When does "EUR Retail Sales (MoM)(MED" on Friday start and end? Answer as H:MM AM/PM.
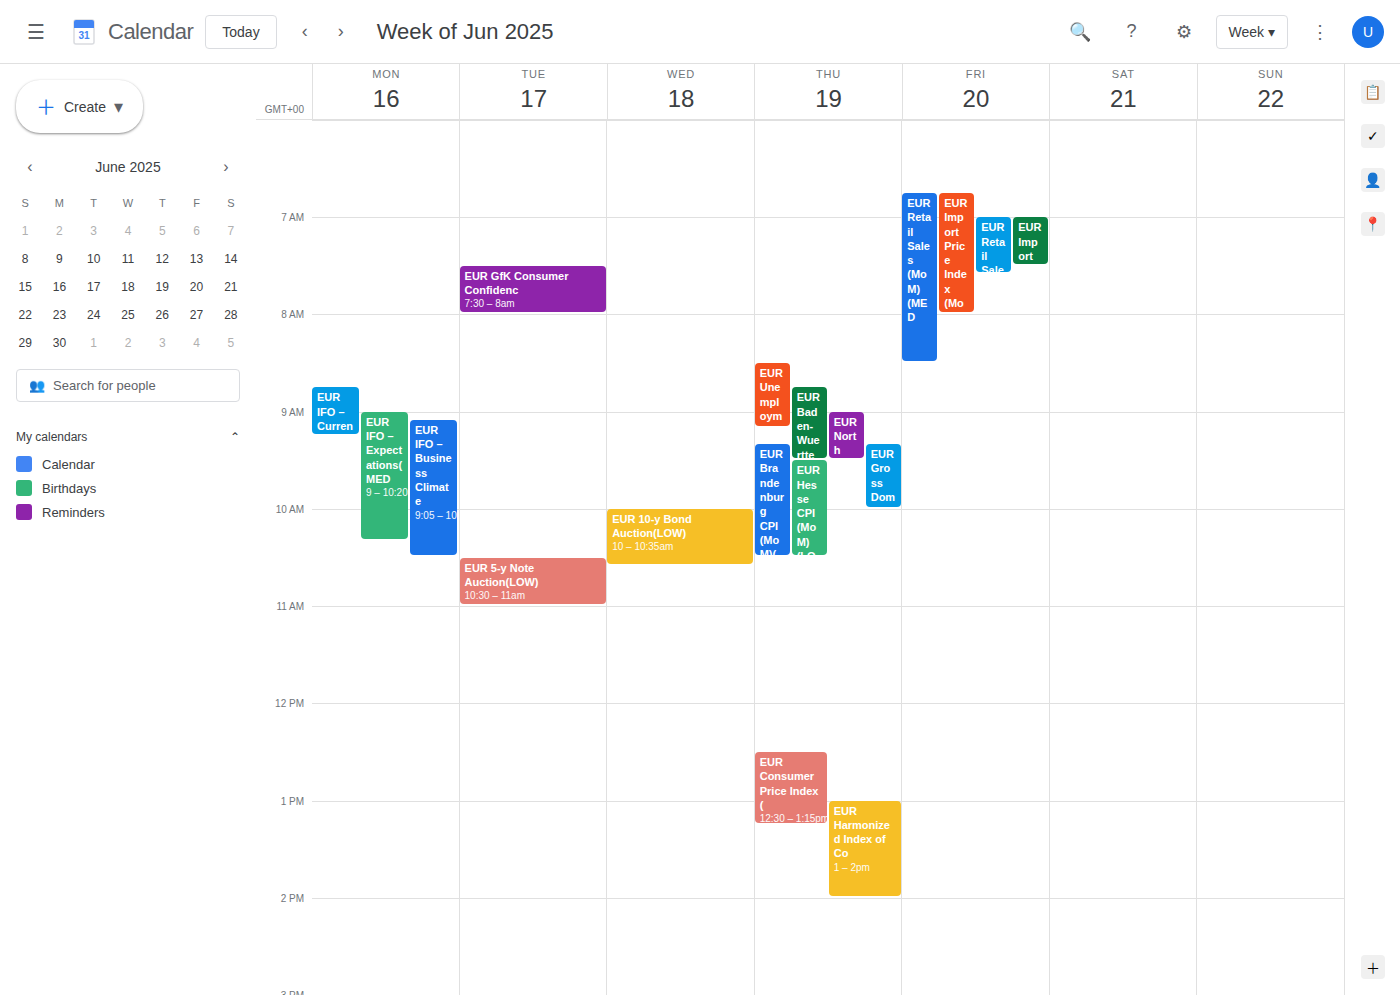
6:45 AM to 8:30 AM